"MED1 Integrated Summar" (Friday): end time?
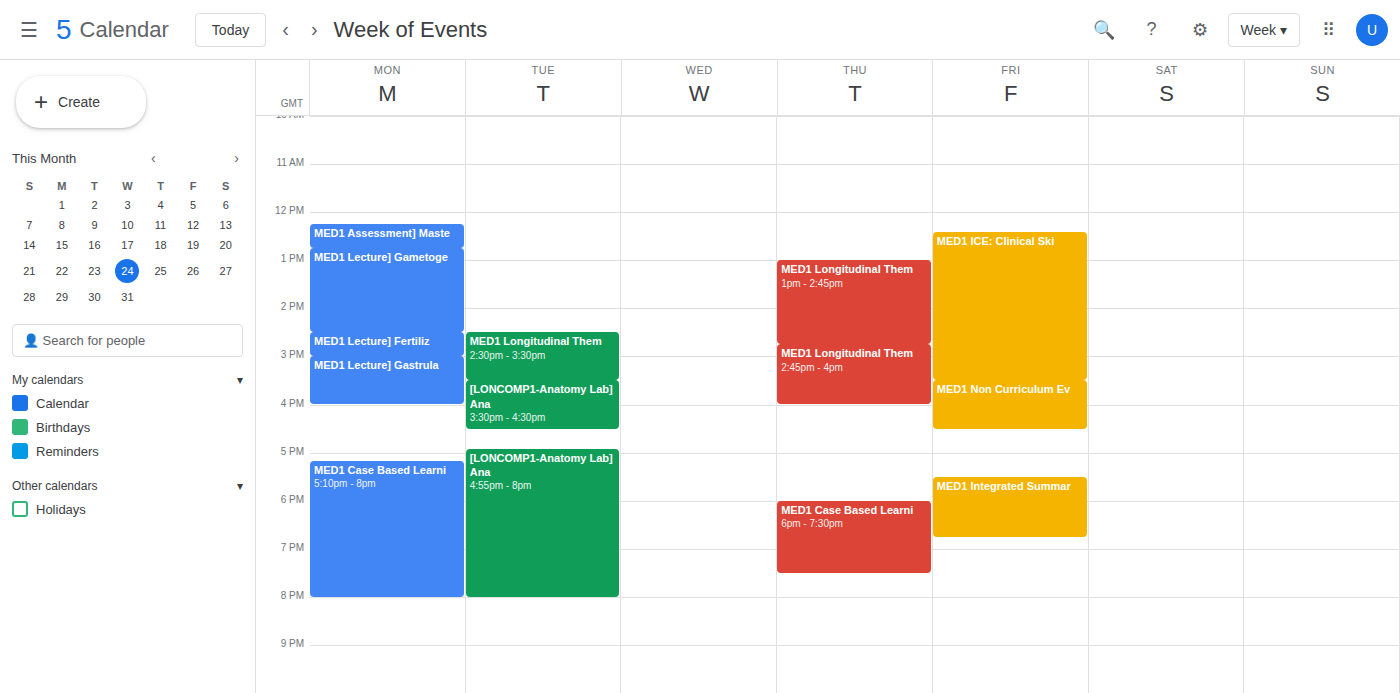
6:45 PM